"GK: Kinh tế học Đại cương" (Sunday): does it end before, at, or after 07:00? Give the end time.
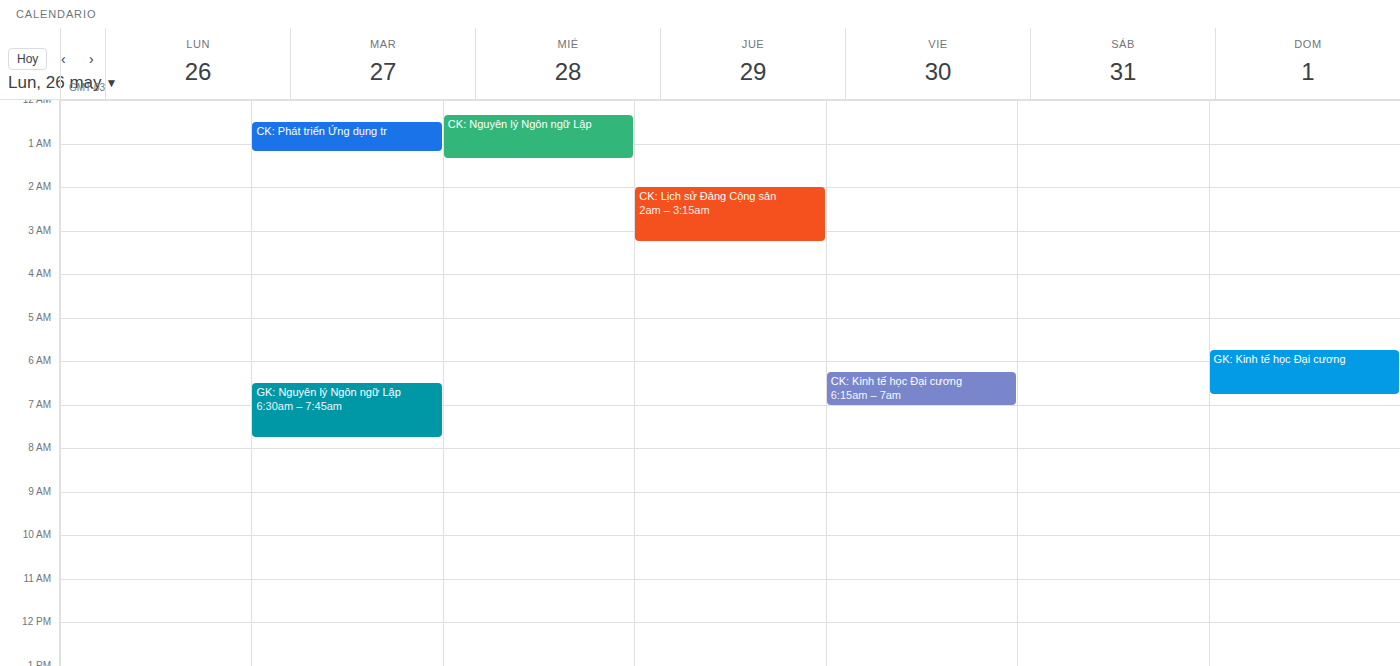
06:45 -- before 07:00, 15 minutes above the 07:00 line.